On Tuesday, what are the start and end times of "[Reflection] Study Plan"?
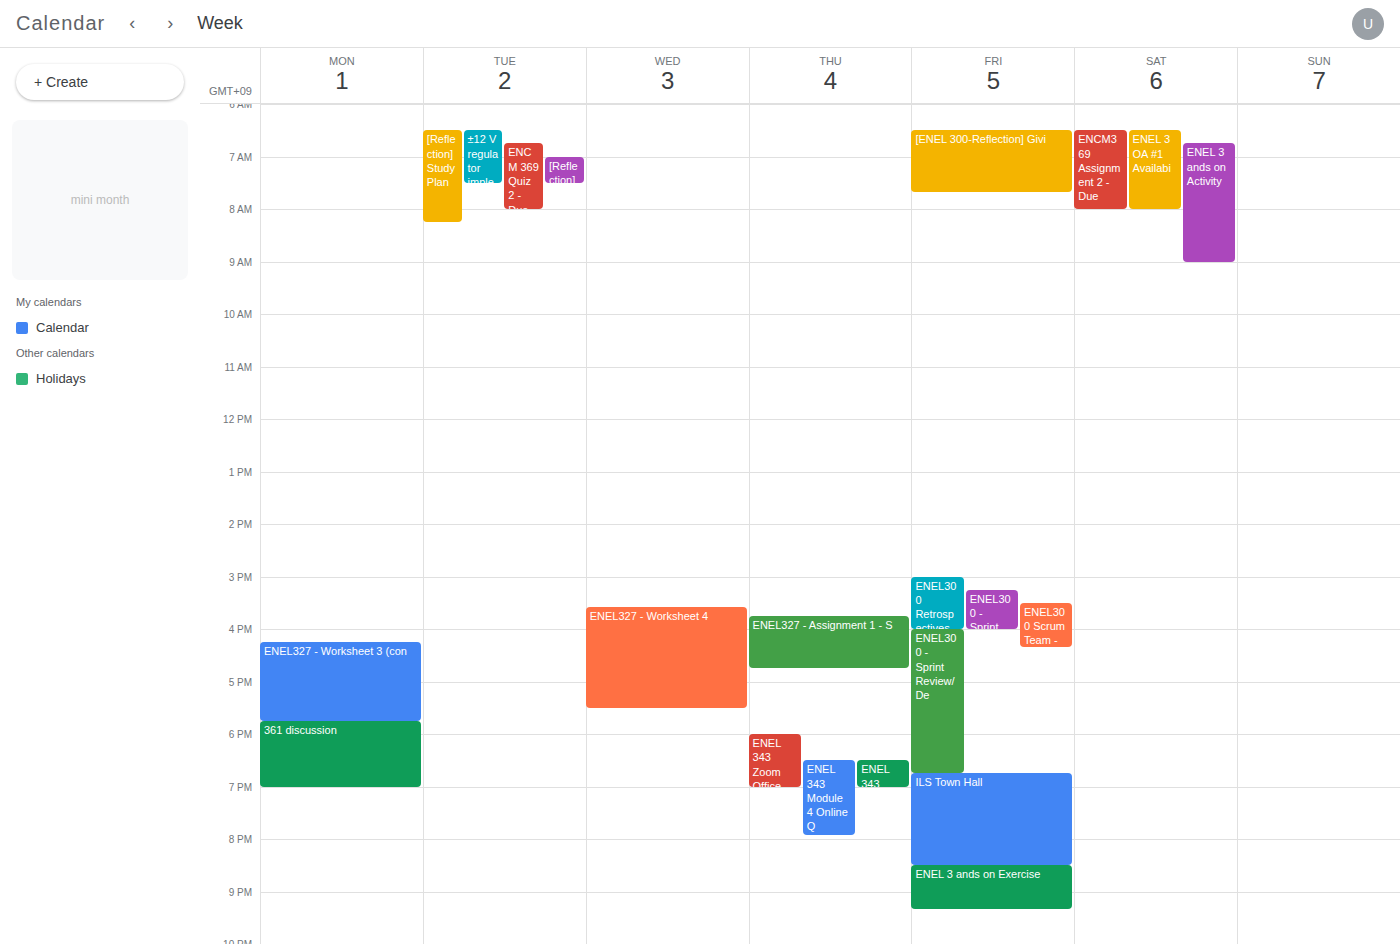
06:30 to 08:15